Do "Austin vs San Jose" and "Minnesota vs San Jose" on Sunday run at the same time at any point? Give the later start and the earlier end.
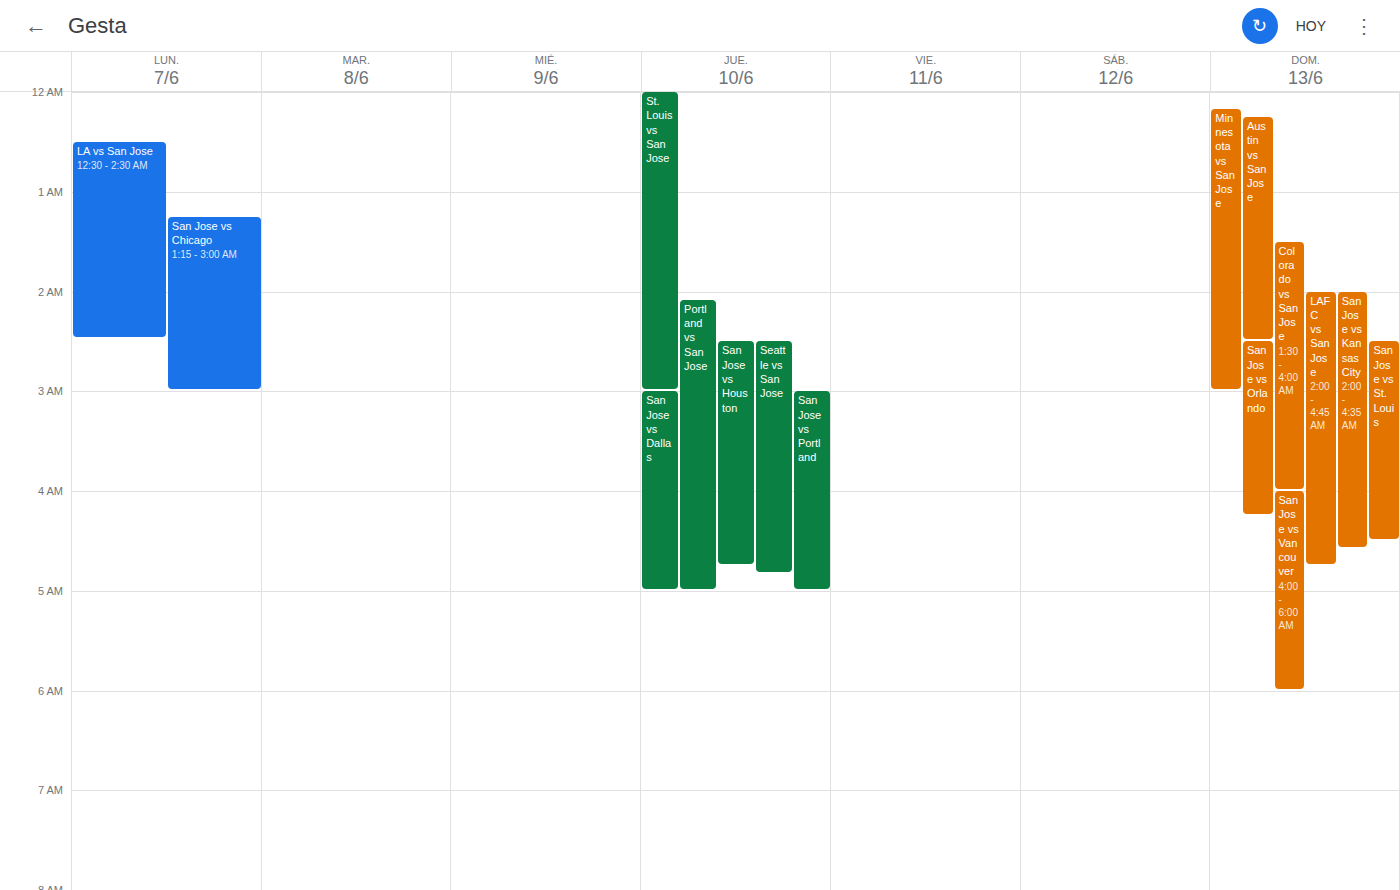
"Austin vs San Jose" runs 12:15 AM to 2:30 AM, inside "Minnesota vs San Jose" -- they overlap.